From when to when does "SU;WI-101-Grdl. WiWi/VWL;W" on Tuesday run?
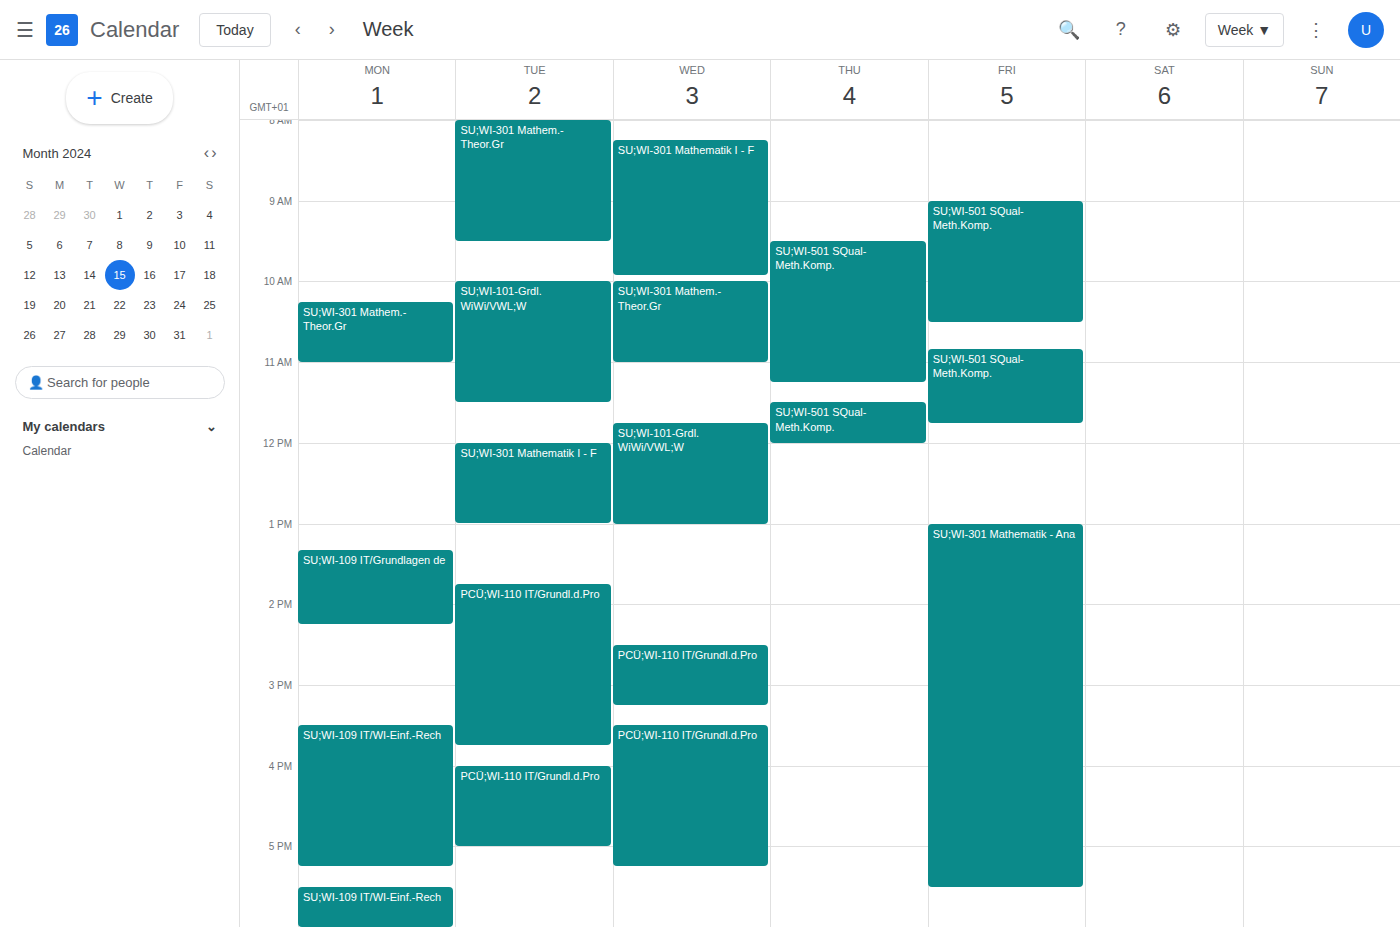
10:00 AM to 11:30 AM